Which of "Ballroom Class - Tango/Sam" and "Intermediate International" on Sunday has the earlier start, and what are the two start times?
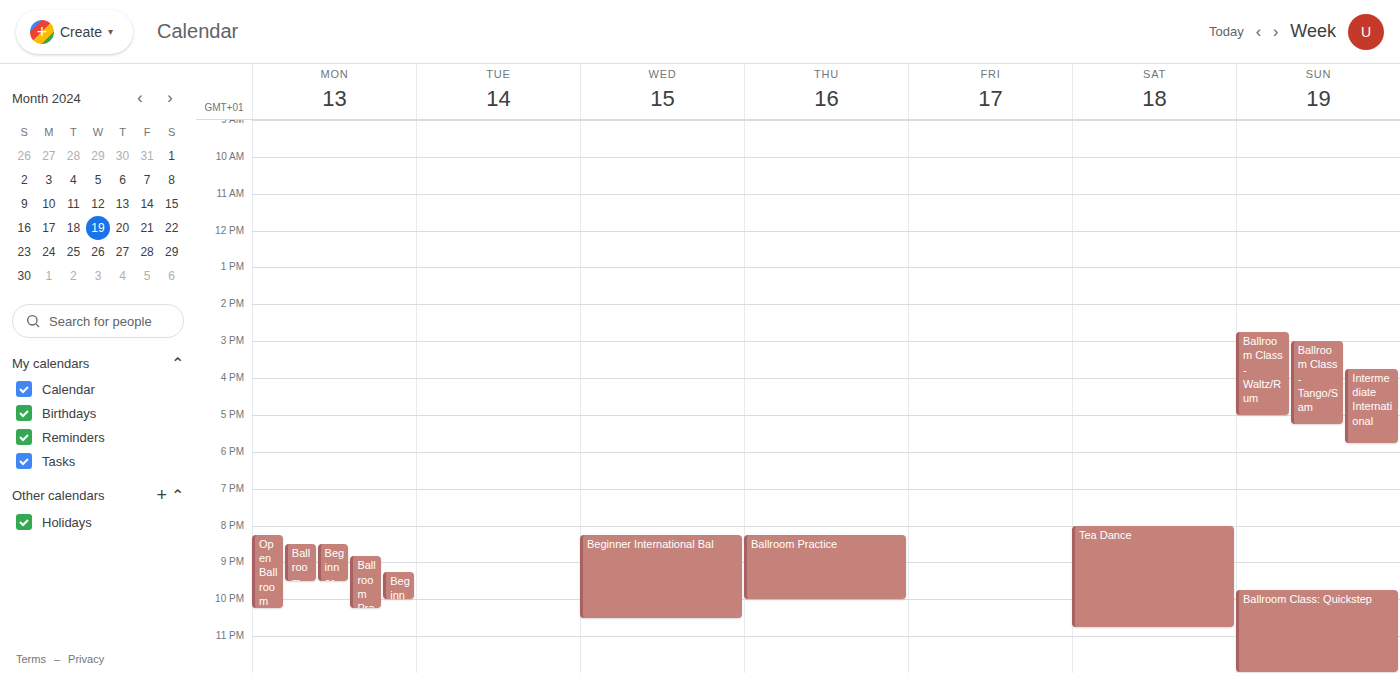
"Ballroom Class - Tango/Sam" 3:00 PM; "Intermediate International" 3:45 PM.